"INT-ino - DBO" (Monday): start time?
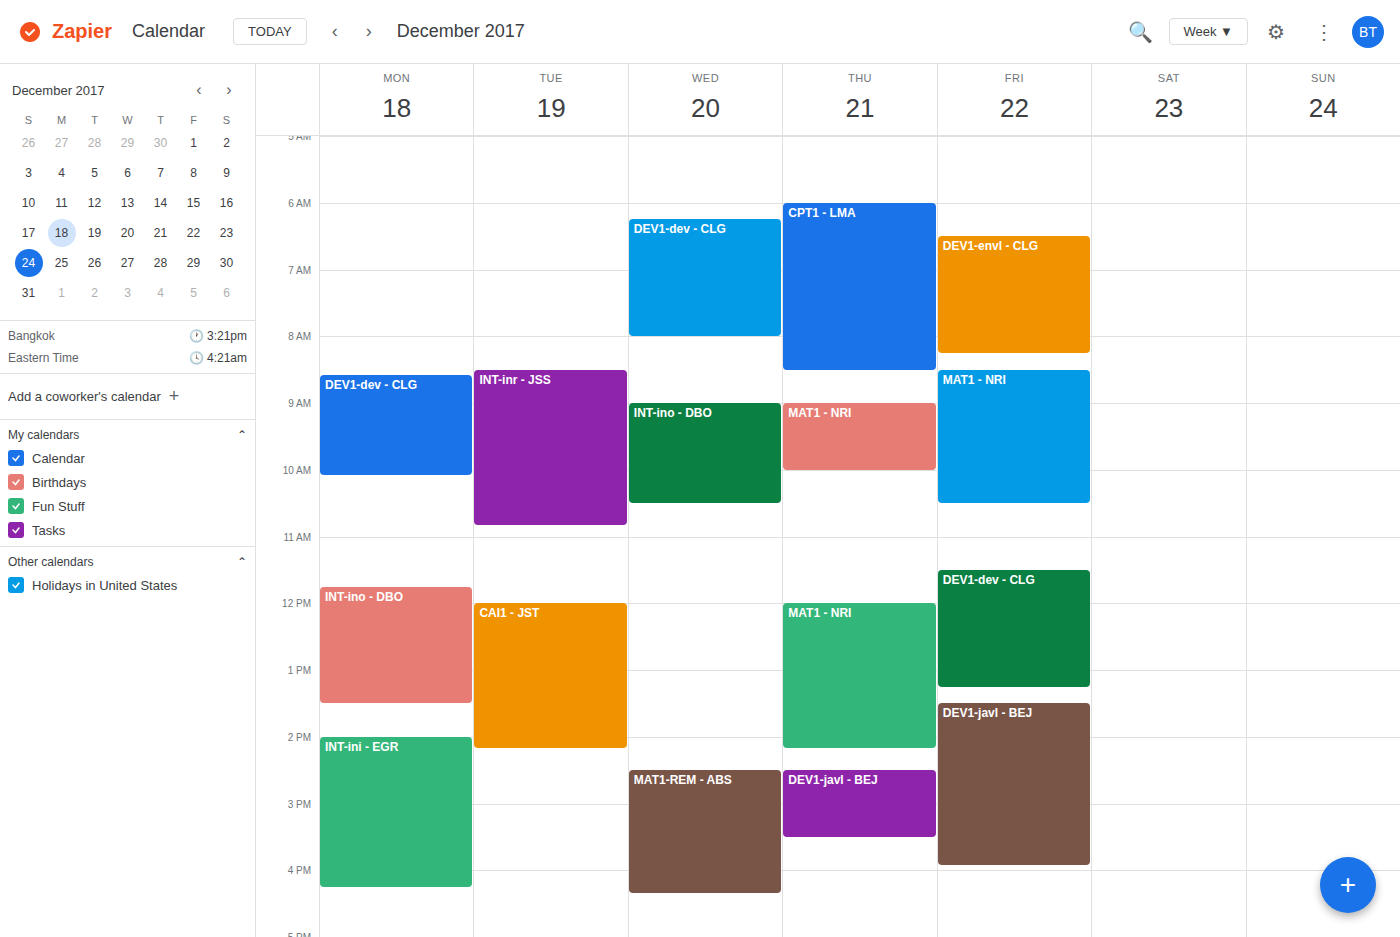
11:45 AM